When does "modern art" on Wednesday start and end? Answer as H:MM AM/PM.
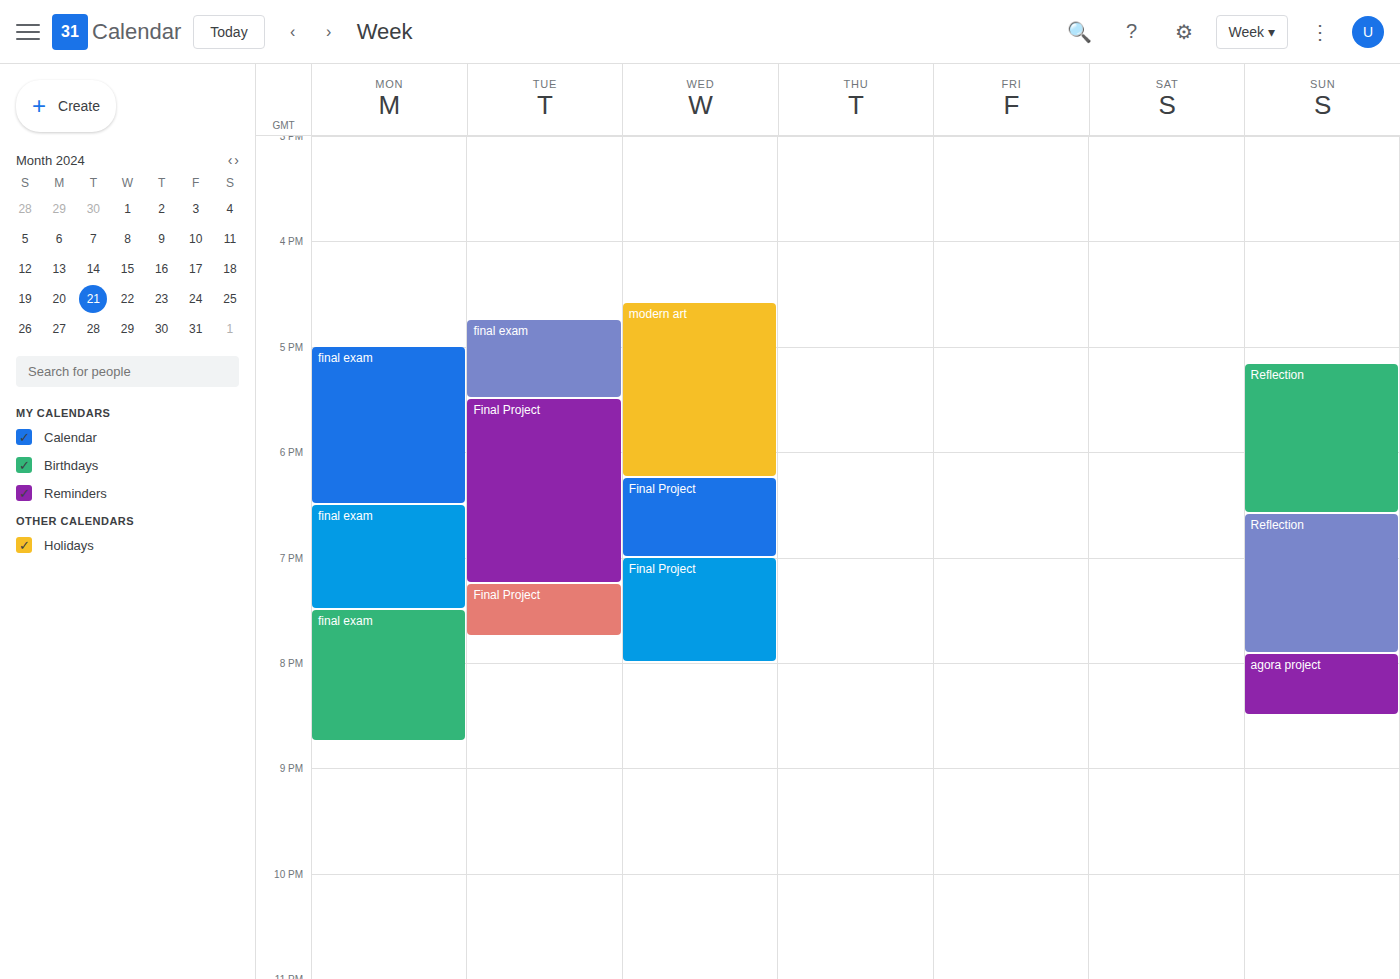
4:35 PM to 6:15 PM